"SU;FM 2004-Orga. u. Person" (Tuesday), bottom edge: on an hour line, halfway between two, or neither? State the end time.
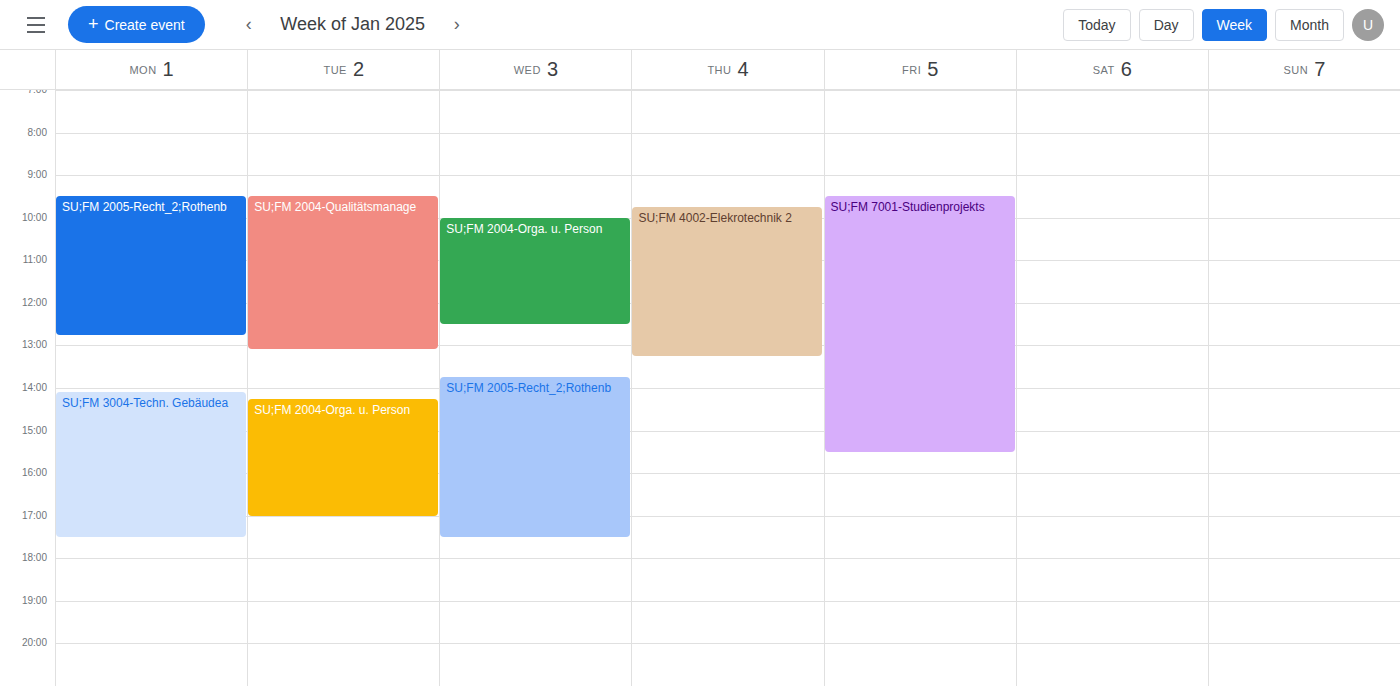
5:00 PM -- exactly on the 5 PM line.